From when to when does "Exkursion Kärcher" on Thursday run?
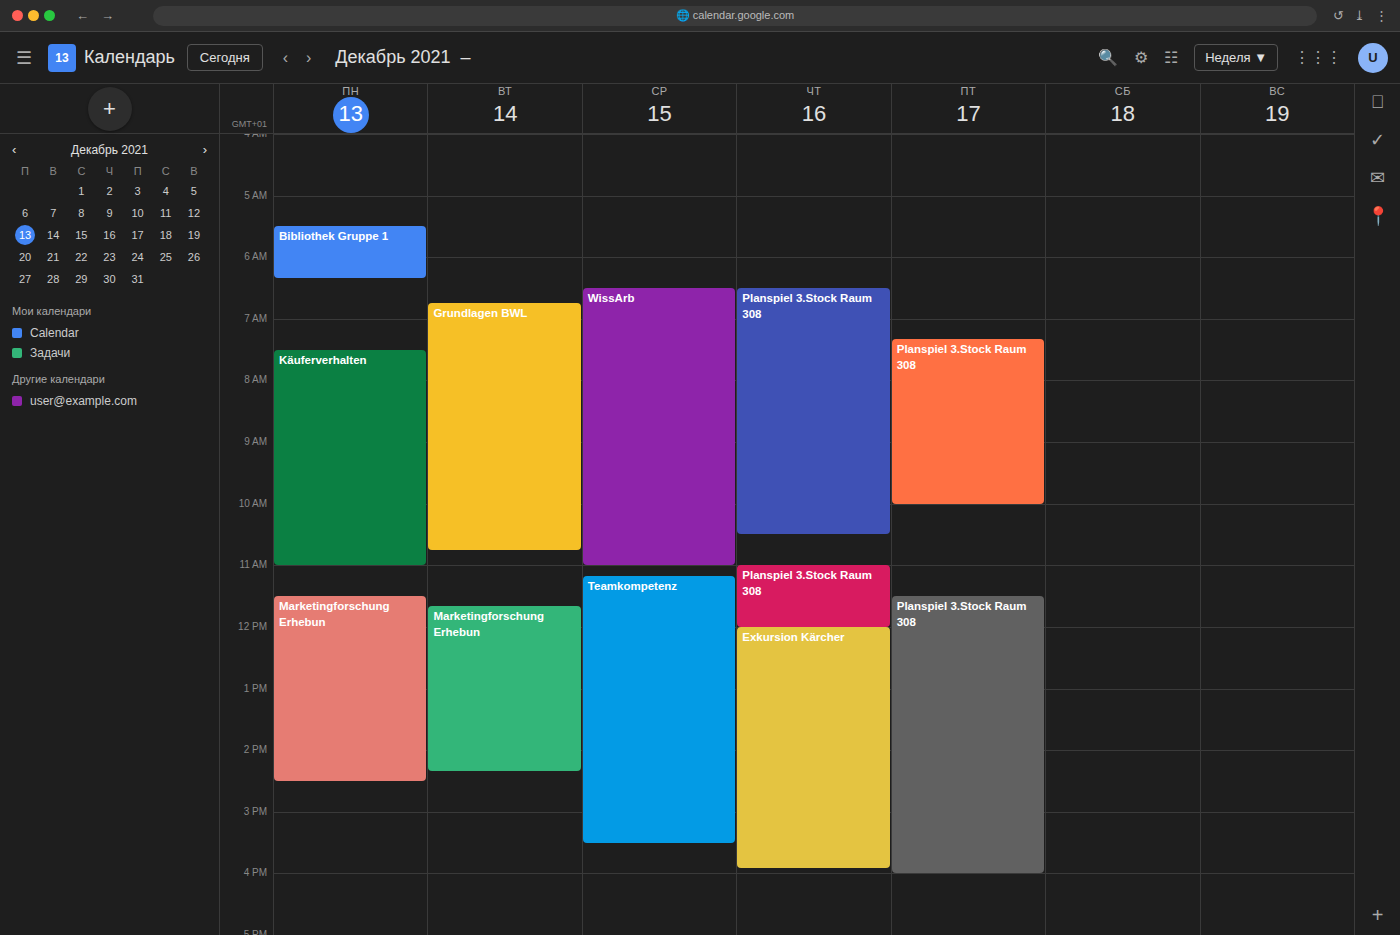
12:00 PM to 3:55 PM